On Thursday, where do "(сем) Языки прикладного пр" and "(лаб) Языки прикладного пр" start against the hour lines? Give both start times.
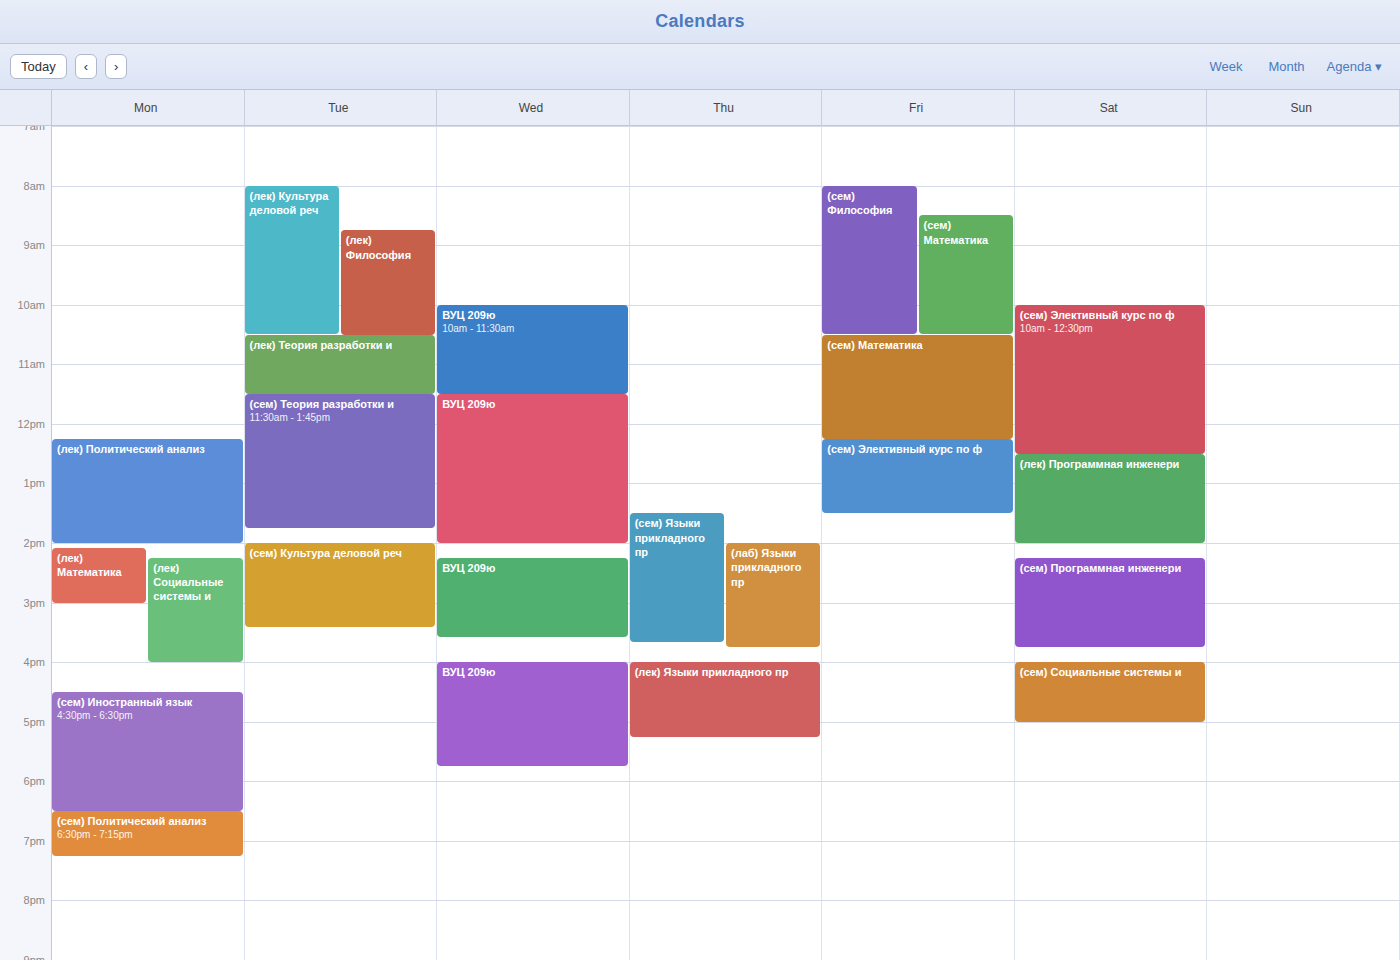
"(сем) Языки прикладного пр": 13:30, halfway between the 13:00 and 14:00 lines. "(лаб) Языки прикладного пр": 14:00, exactly on the 14:00 line.